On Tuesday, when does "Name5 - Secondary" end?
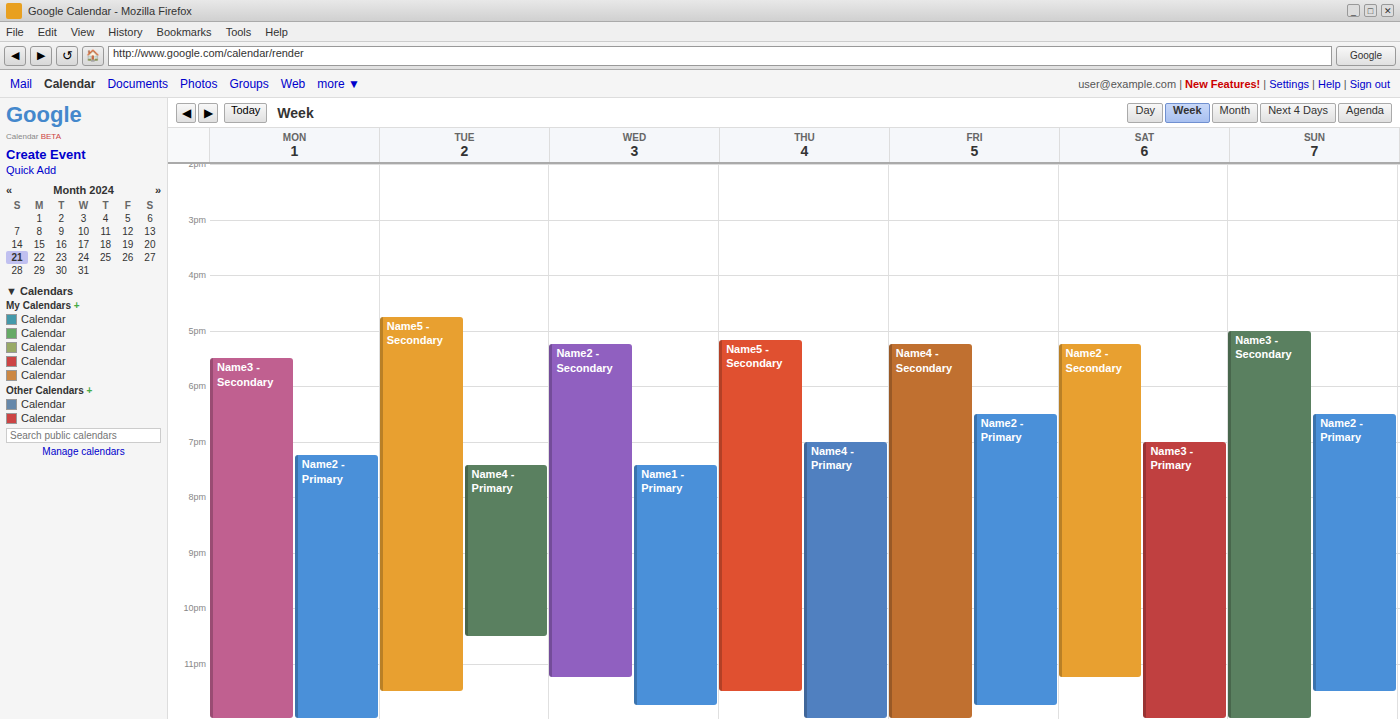
11:30 PM